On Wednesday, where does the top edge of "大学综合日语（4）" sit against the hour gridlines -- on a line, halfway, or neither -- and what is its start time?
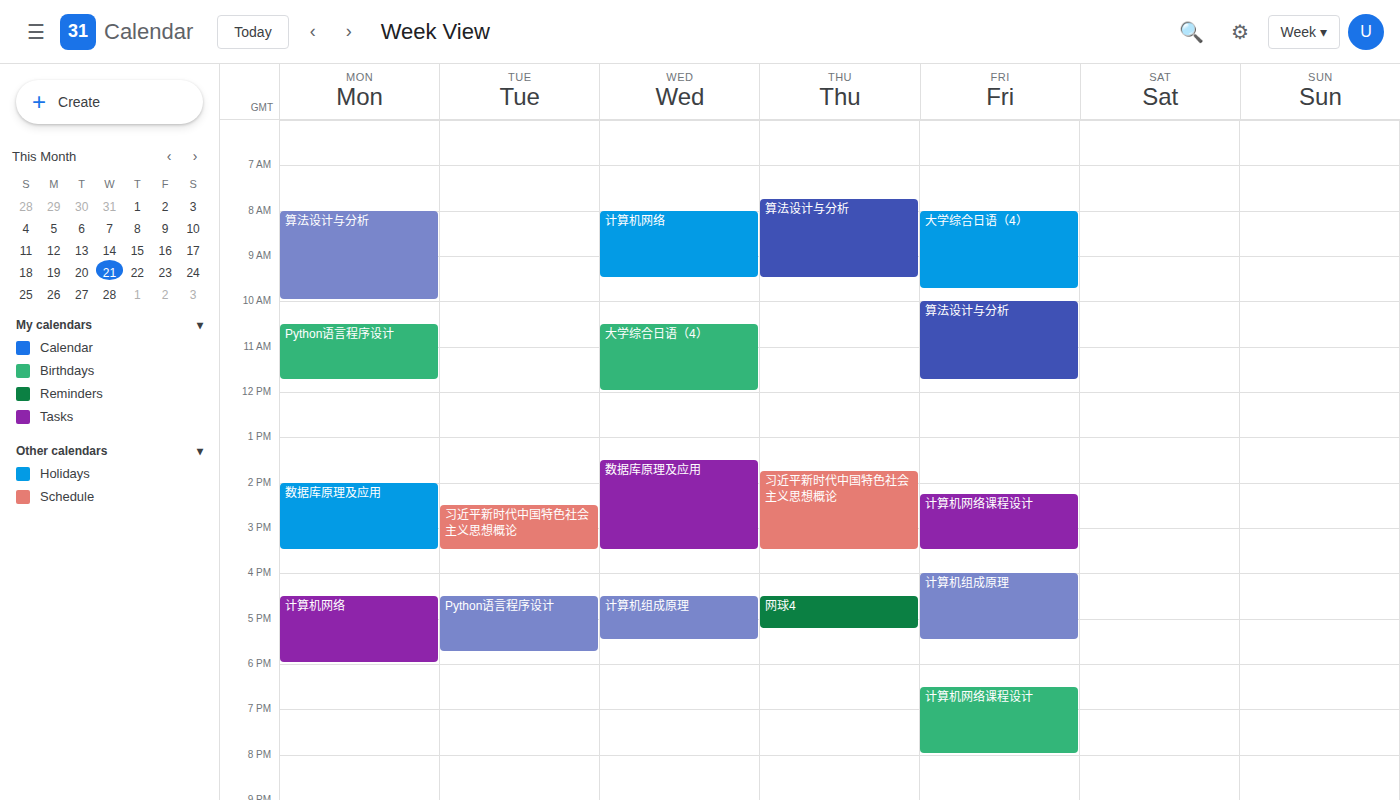
10:30 AM -- halfway between the 10 AM and 11 AM lines.